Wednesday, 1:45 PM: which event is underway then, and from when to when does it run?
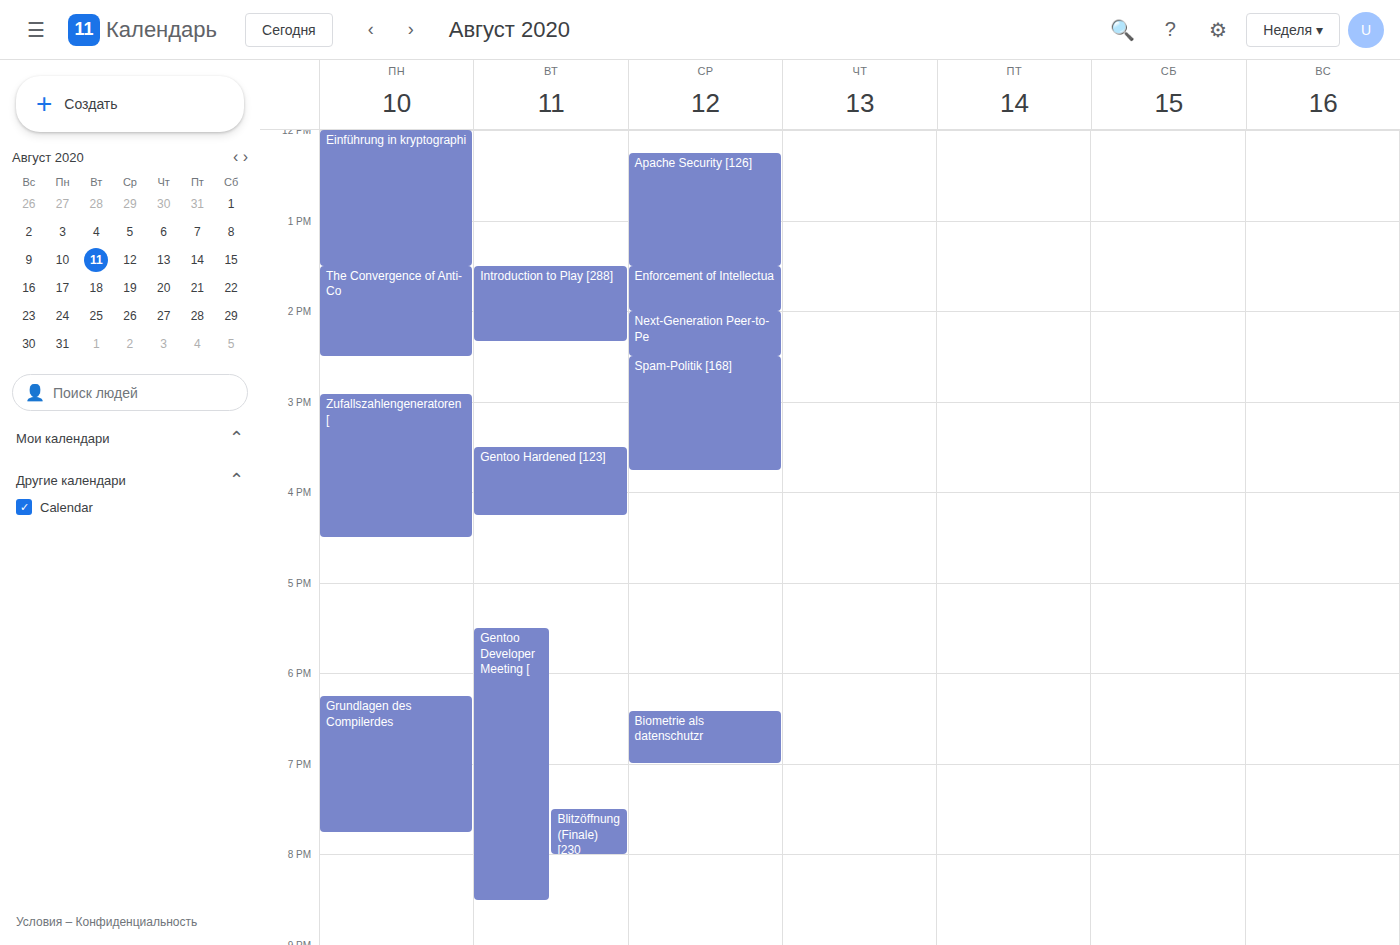
"Enforcement of Intellectua", 1:30 PM to 2:00 PM